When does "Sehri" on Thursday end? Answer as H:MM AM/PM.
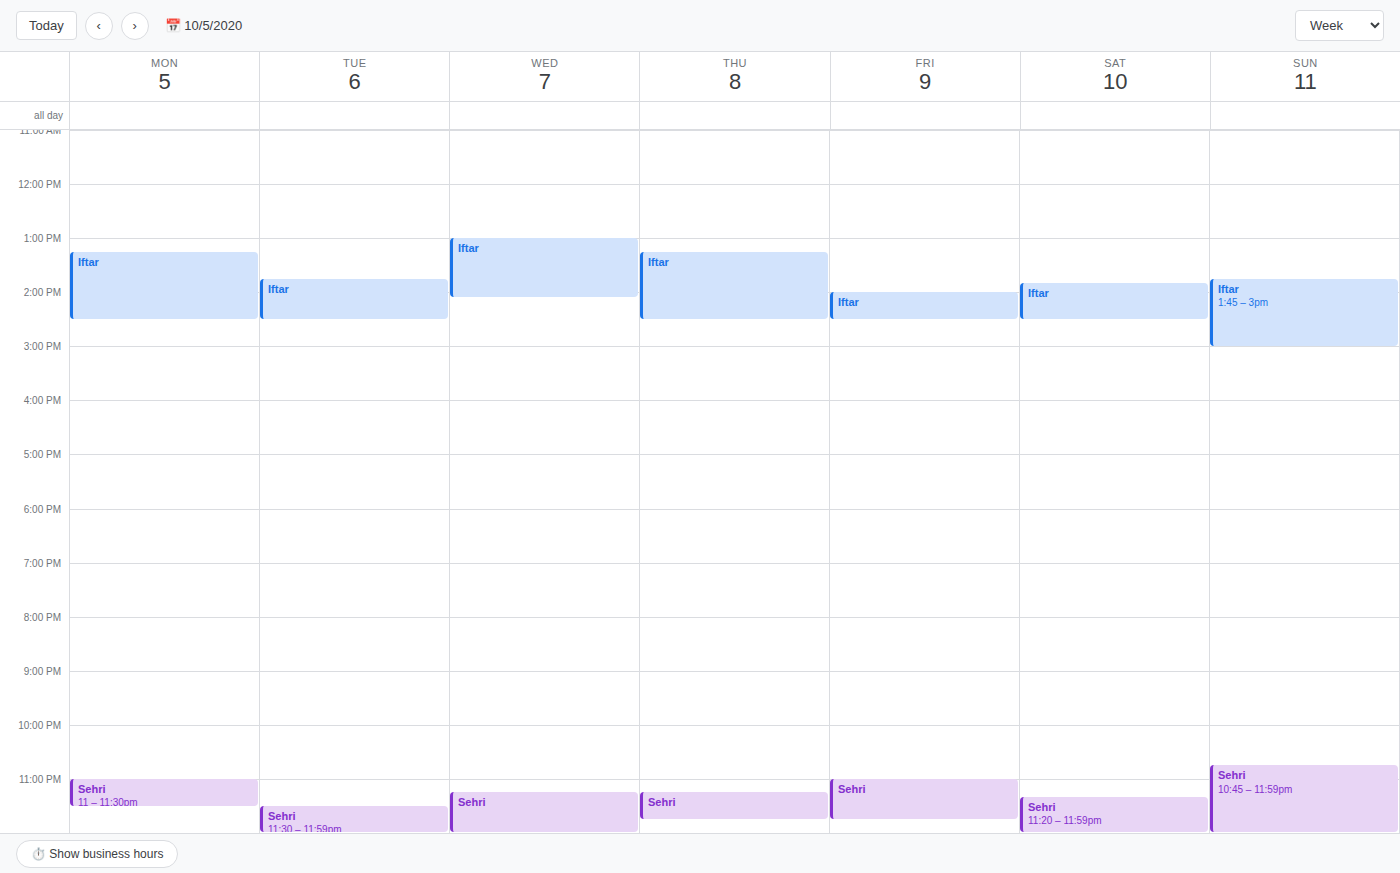
11:45 PM